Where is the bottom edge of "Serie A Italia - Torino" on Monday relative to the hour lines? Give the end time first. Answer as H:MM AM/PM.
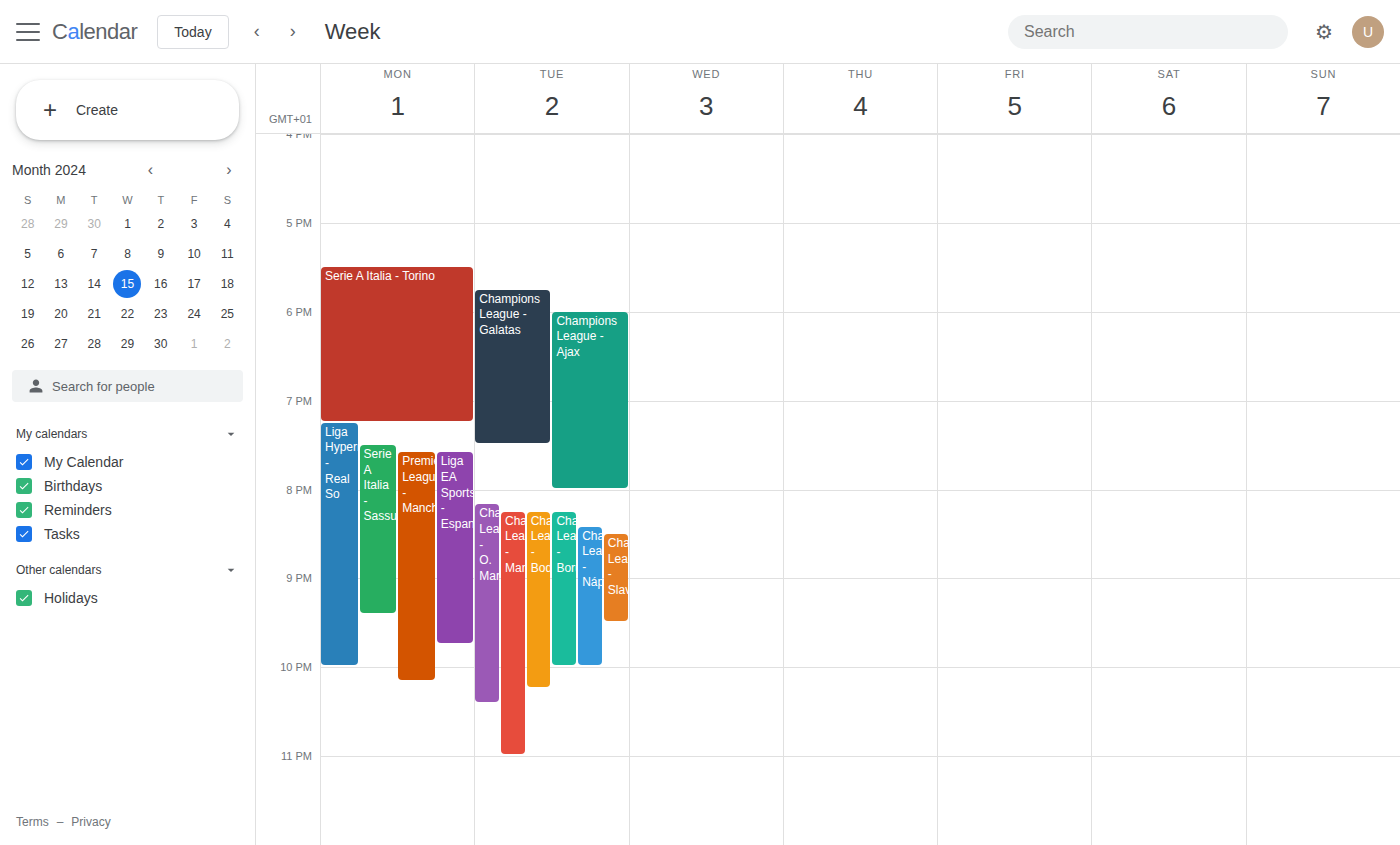
7:15 PM -- neither: a quarter of the way from the 7 PM line to the 8 PM line.